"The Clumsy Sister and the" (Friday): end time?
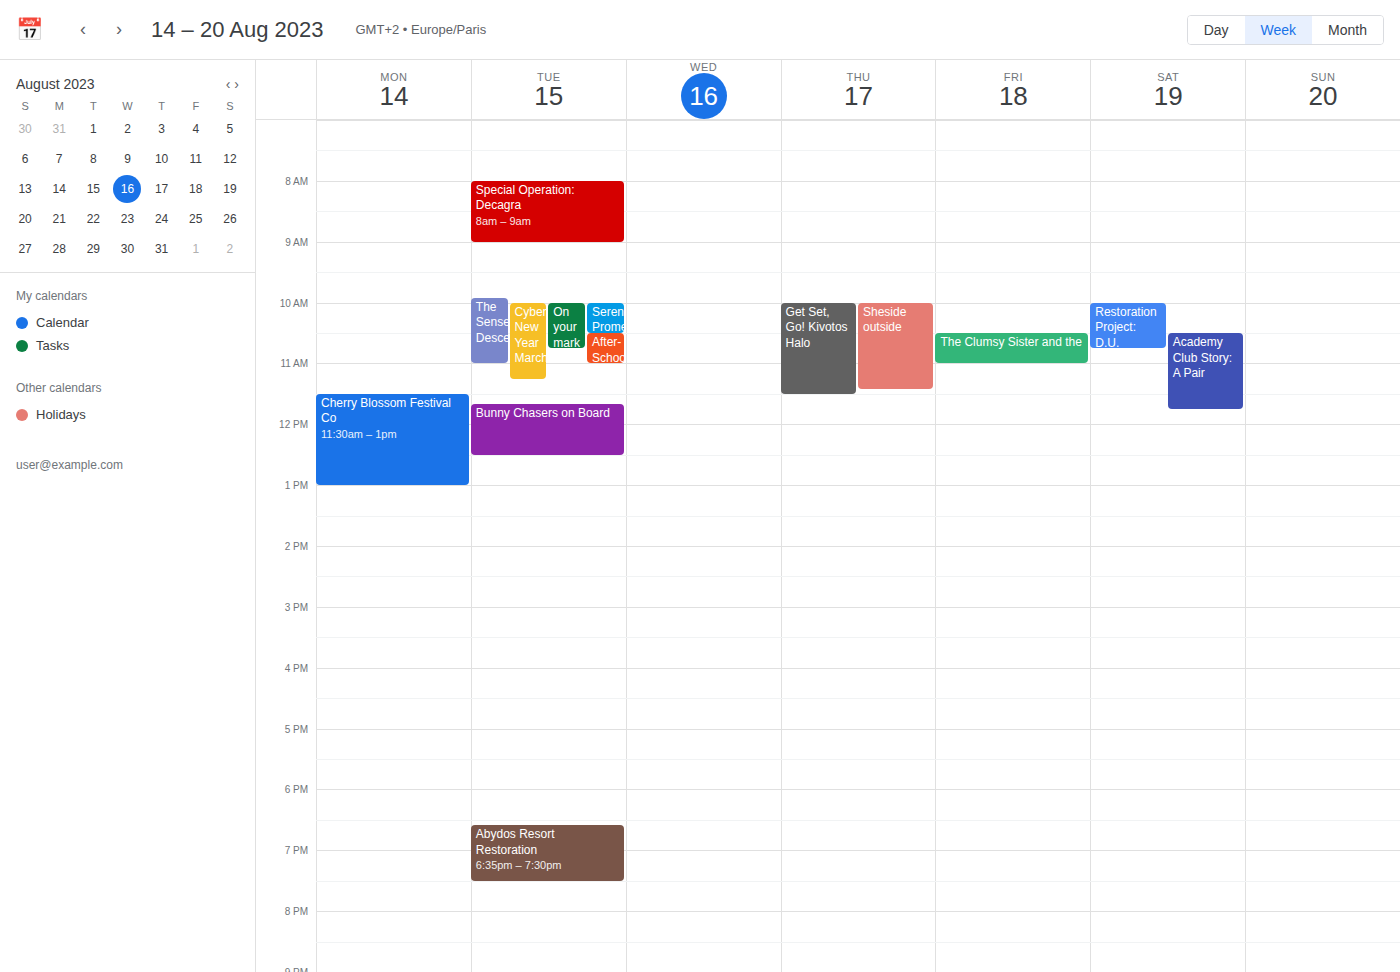
11:00 AM